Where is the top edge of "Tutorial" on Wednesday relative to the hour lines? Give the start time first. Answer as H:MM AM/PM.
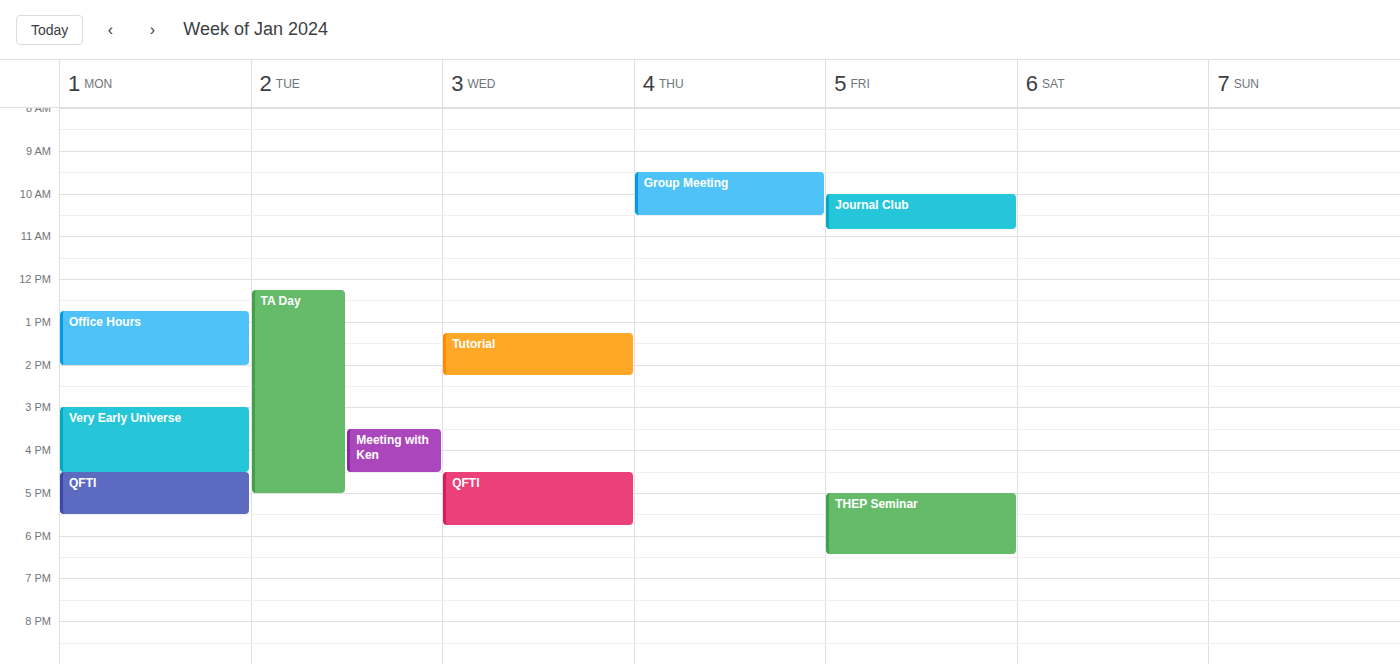
1:15 PM -- neither: a quarter of the way from the 1 PM line to the 2 PM line.